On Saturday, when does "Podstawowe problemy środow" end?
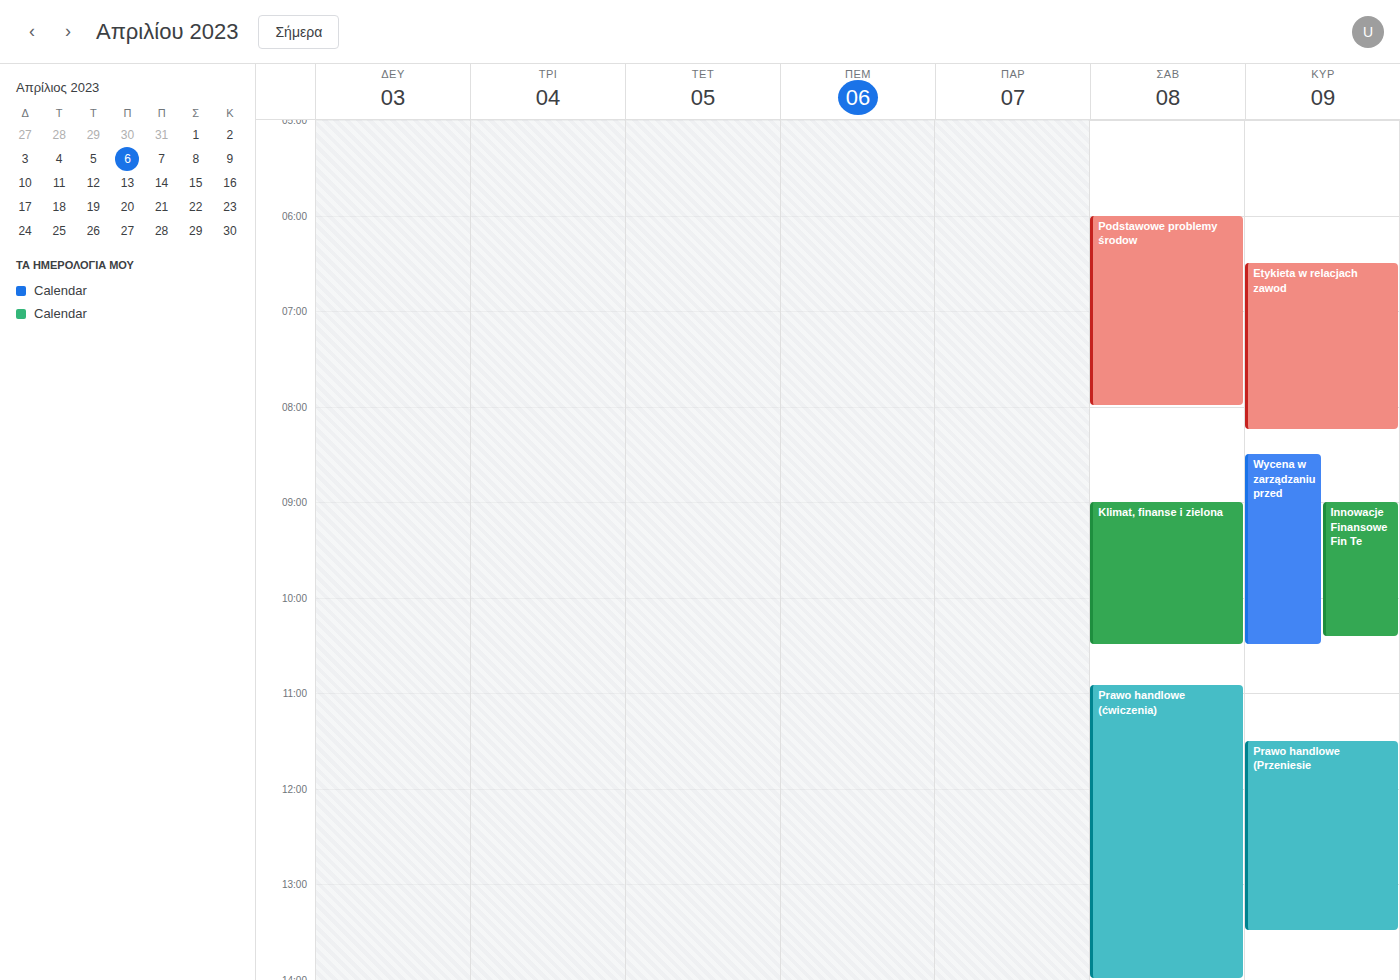
8:00 AM